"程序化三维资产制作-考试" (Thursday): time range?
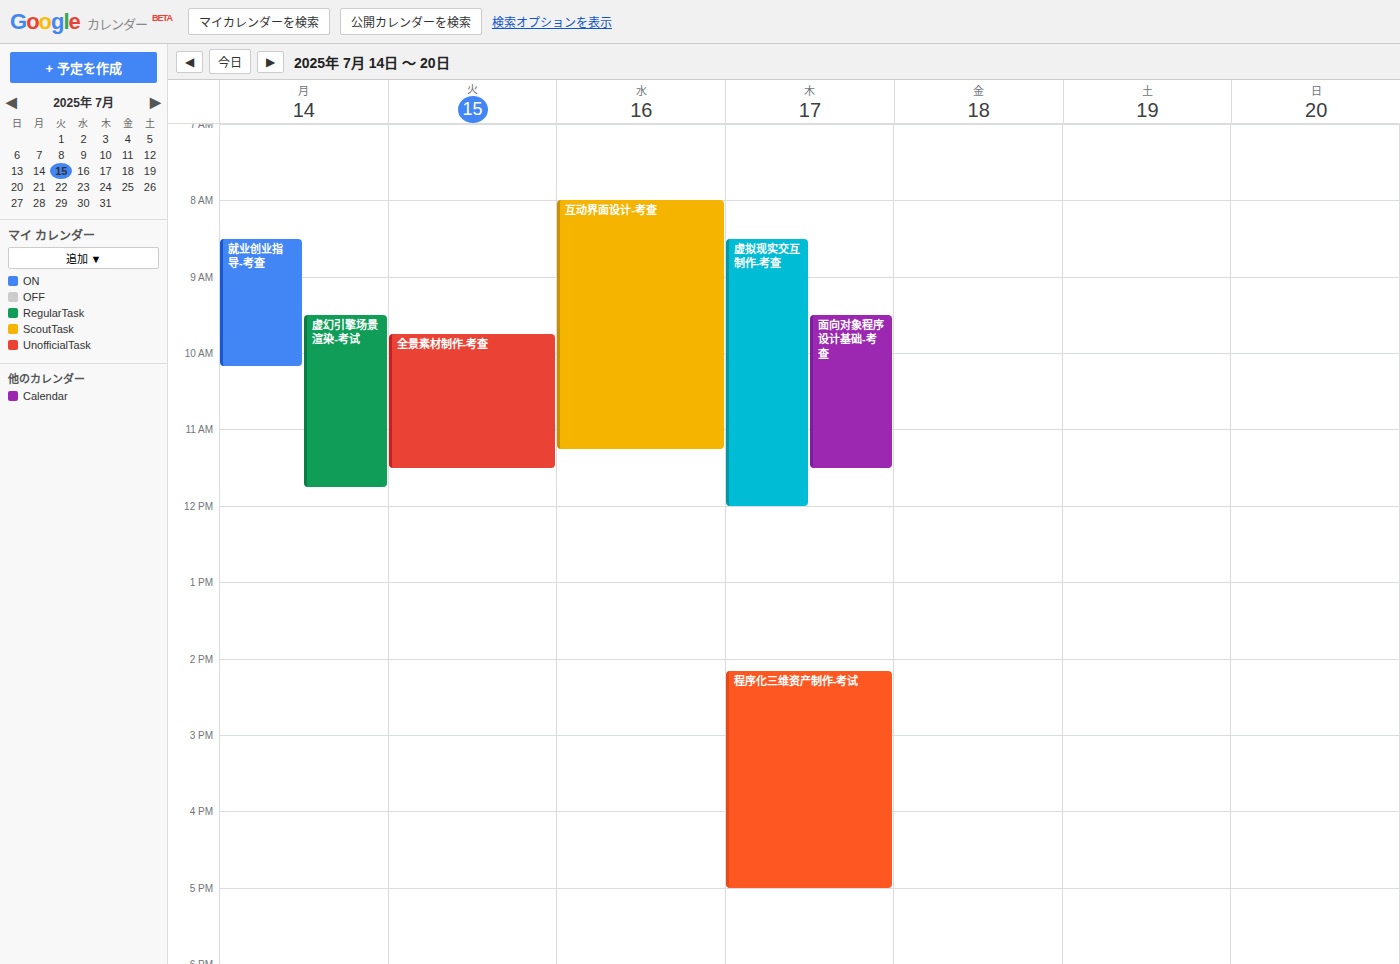
2:10 PM to 5:00 PM